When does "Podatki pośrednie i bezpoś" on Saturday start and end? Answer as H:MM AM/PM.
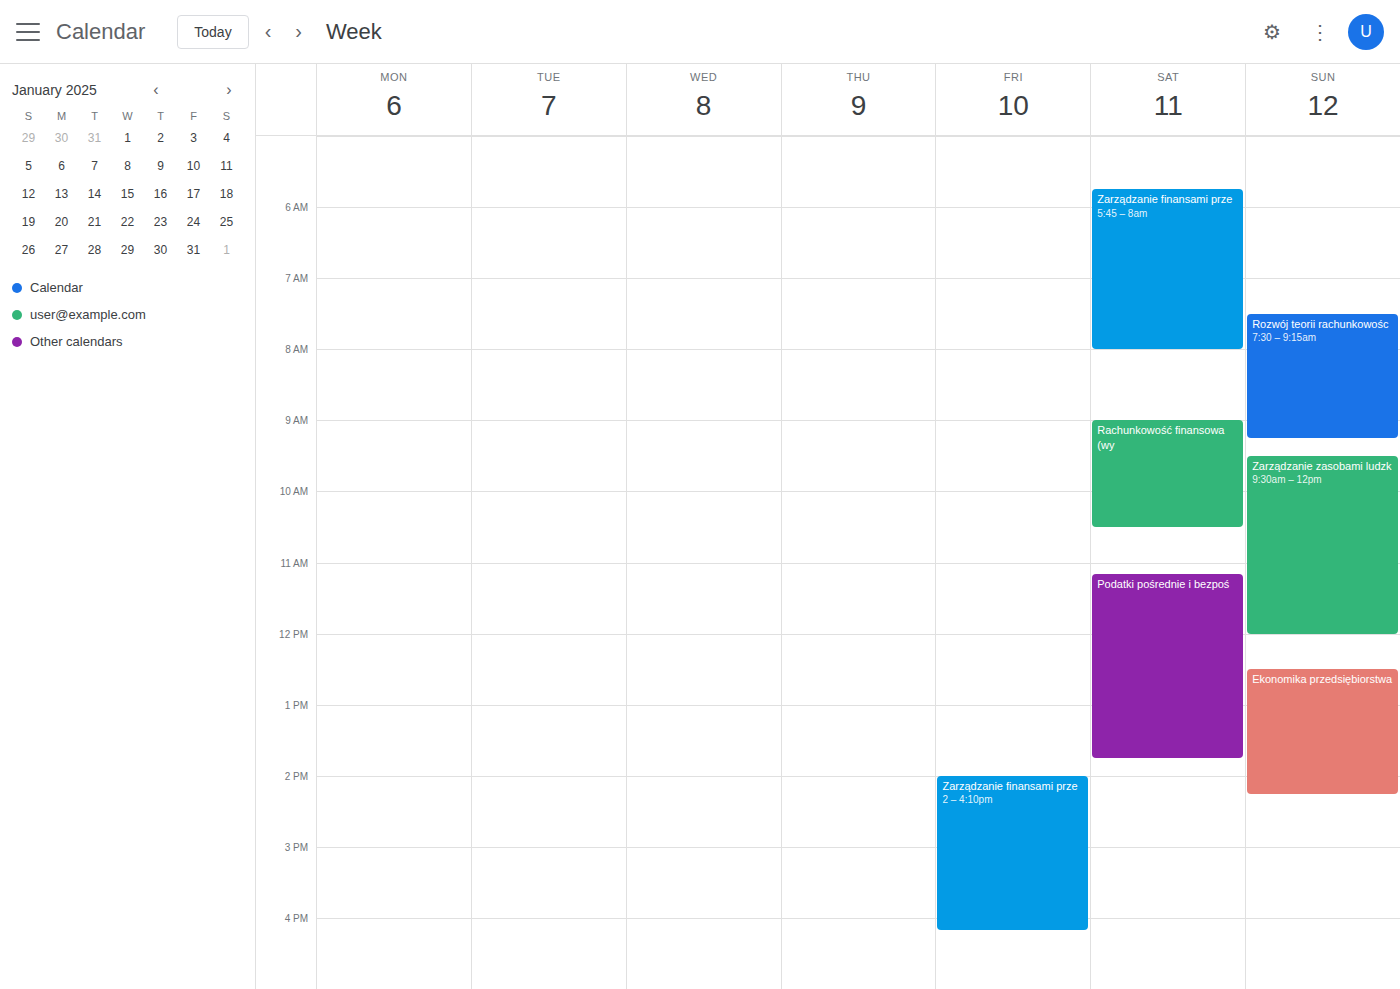
11:10 AM to 1:45 PM